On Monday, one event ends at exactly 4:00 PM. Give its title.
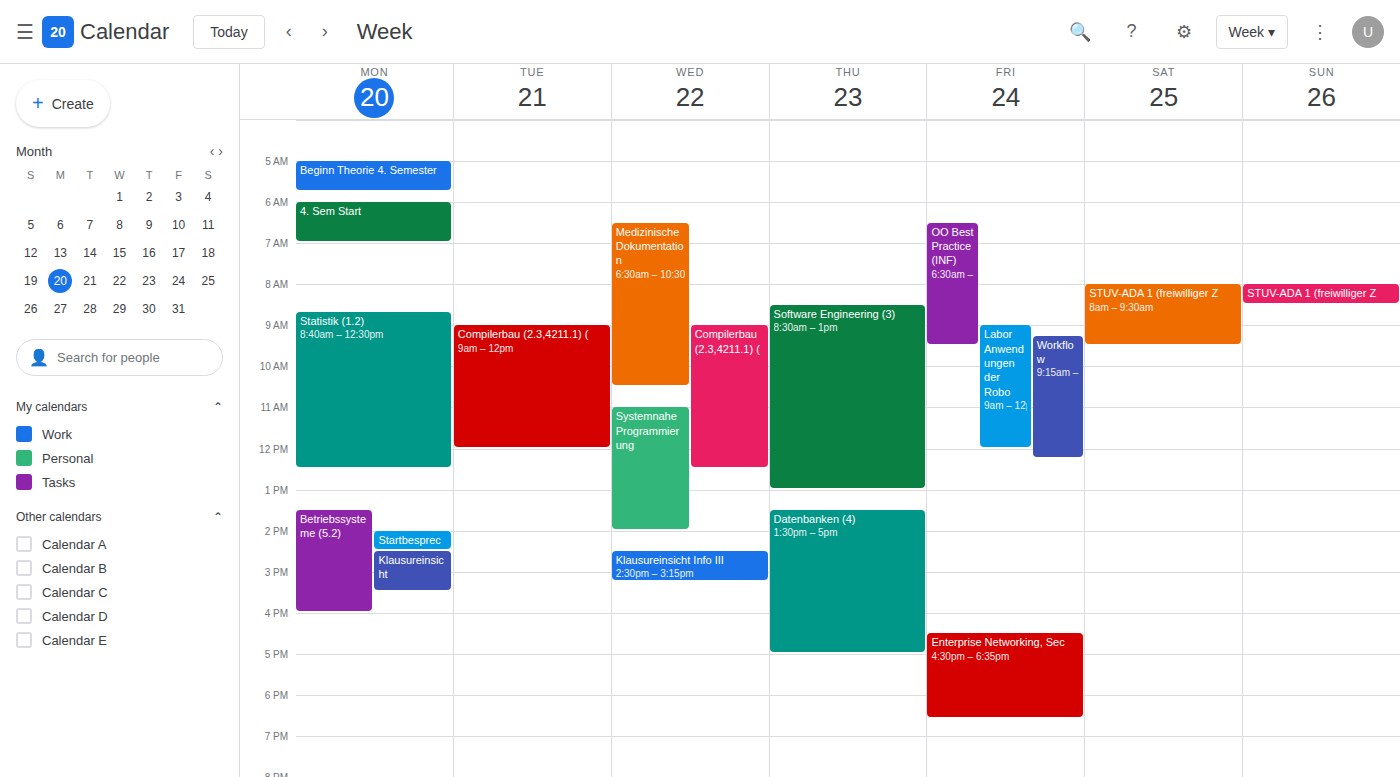
"Betriebssysteme (5.2)"